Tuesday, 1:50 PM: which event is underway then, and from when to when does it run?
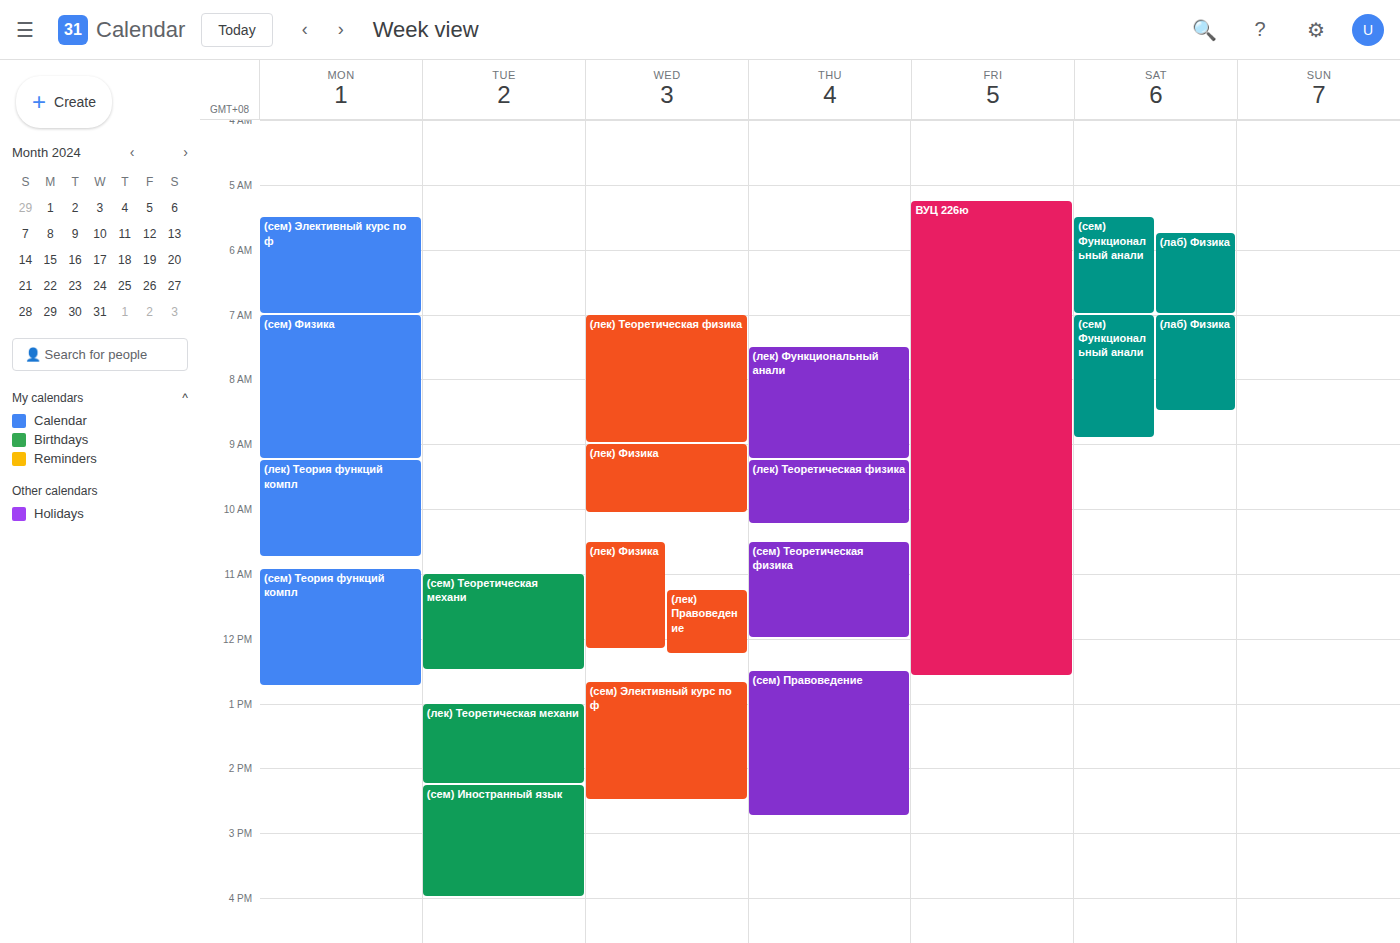
"(лек) Теоретическая механи", 1:00 PM to 2:15 PM